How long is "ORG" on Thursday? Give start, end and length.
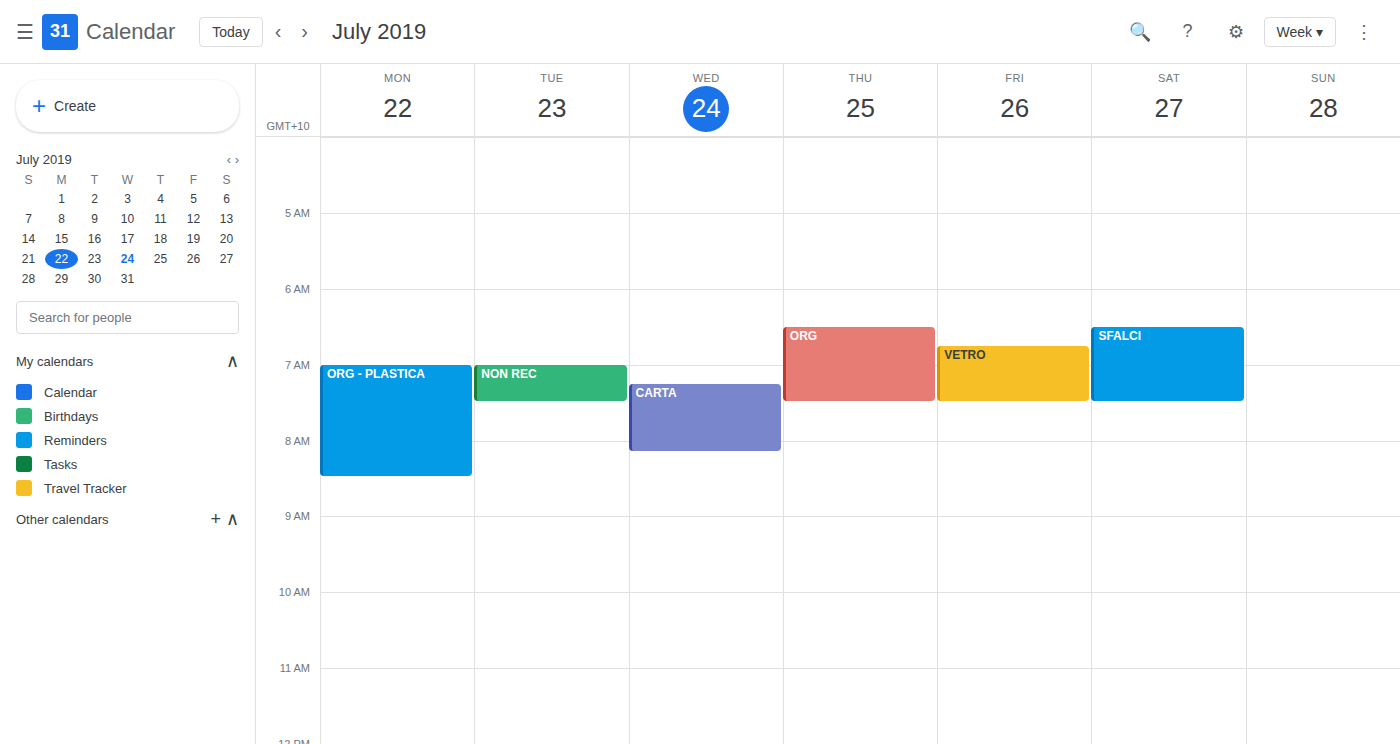
6:30 AM to 7:30 AM, 1 hour